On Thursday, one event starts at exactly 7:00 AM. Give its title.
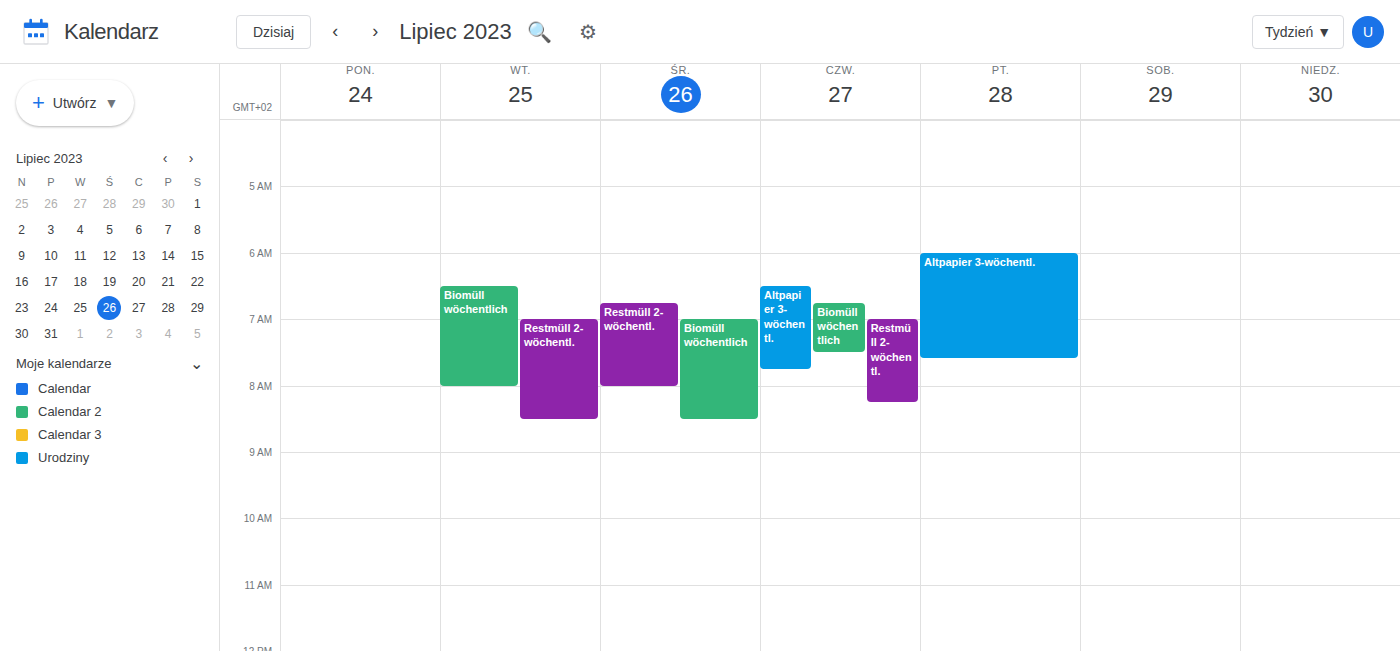
"Restmüll 2-wöchentl."